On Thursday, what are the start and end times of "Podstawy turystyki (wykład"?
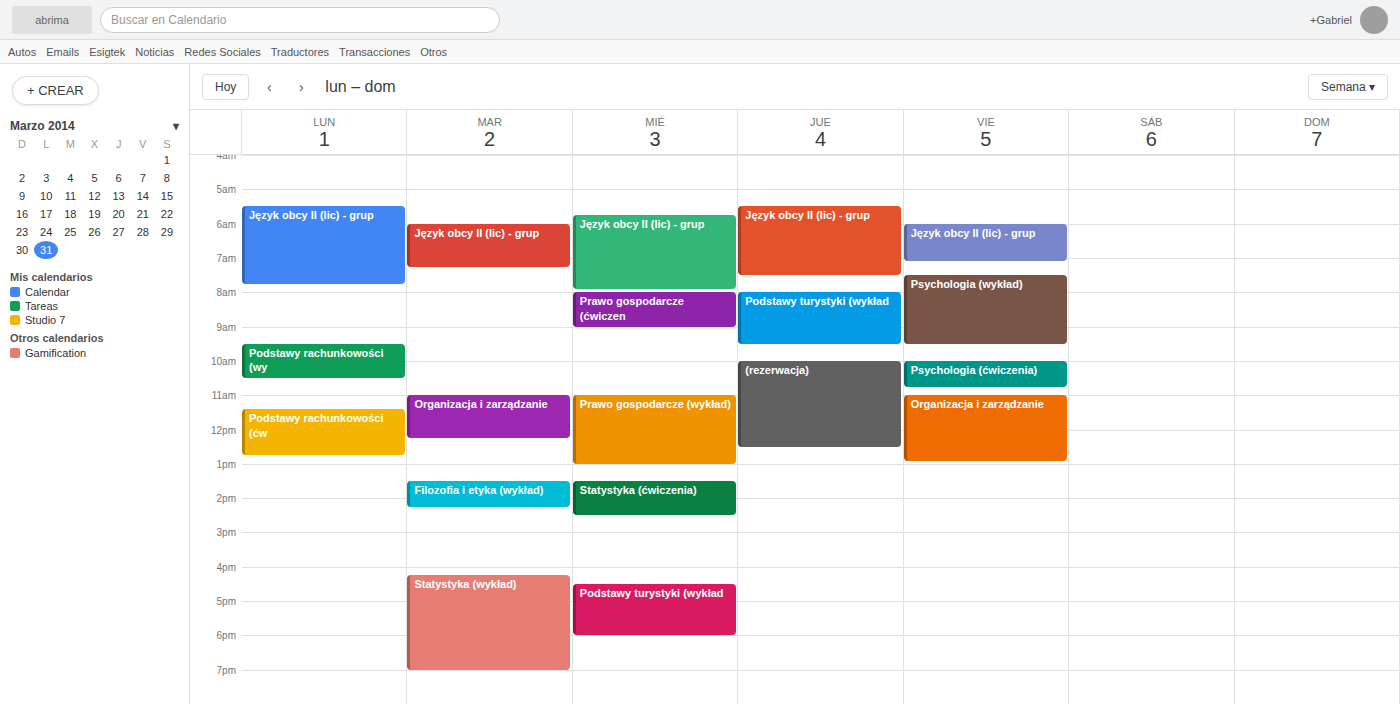
08:00 to 09:30